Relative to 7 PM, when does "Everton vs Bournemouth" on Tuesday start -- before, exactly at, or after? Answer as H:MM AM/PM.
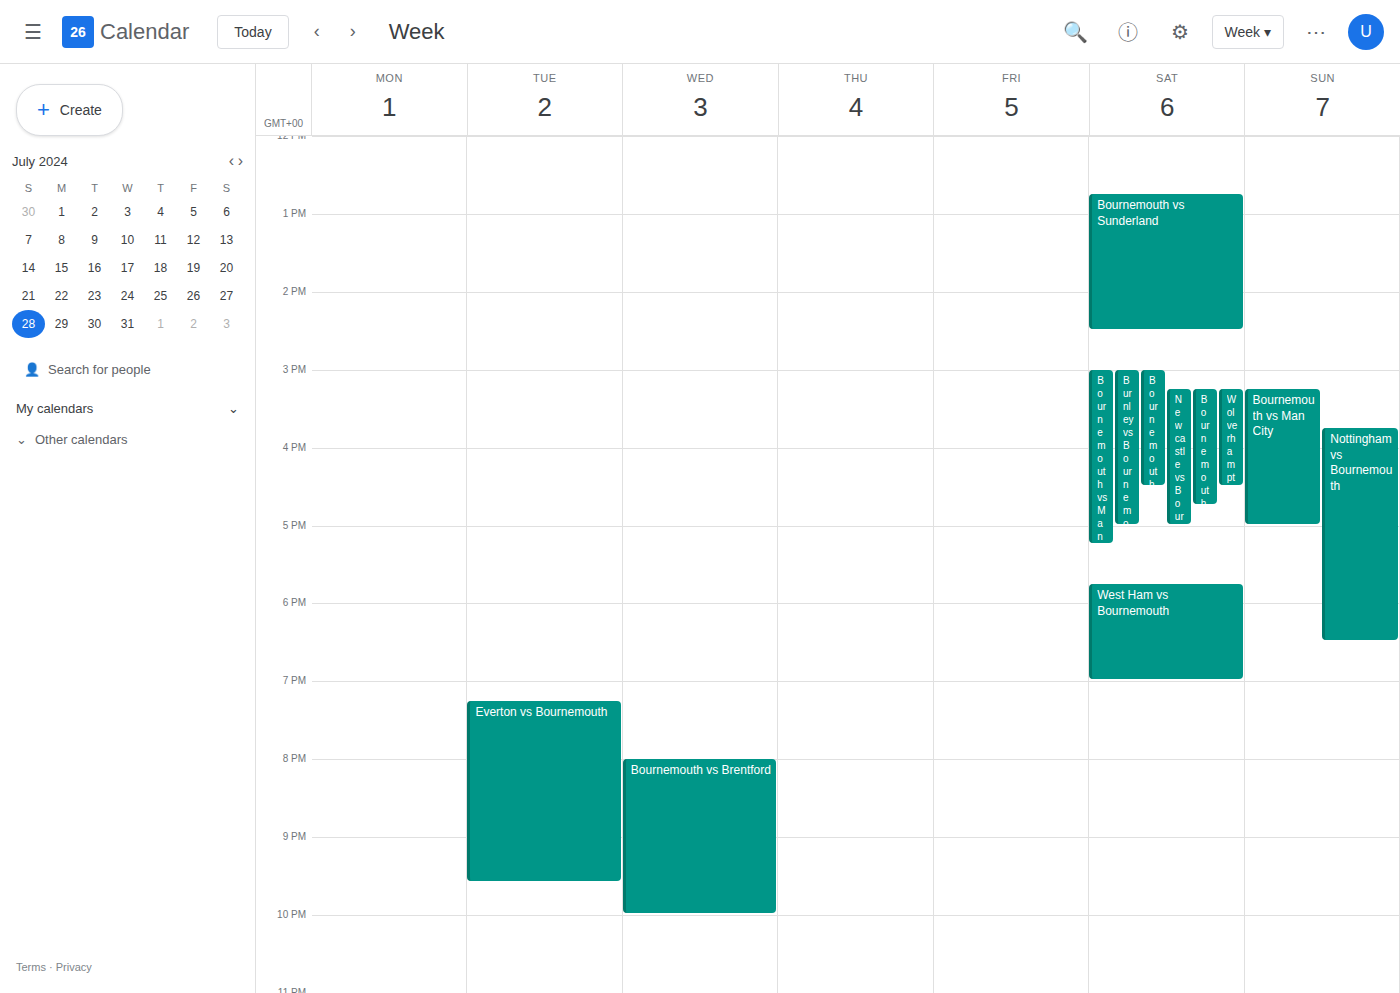
7:15 PM -- after 7 PM, 15 minutes below the 7 PM line.